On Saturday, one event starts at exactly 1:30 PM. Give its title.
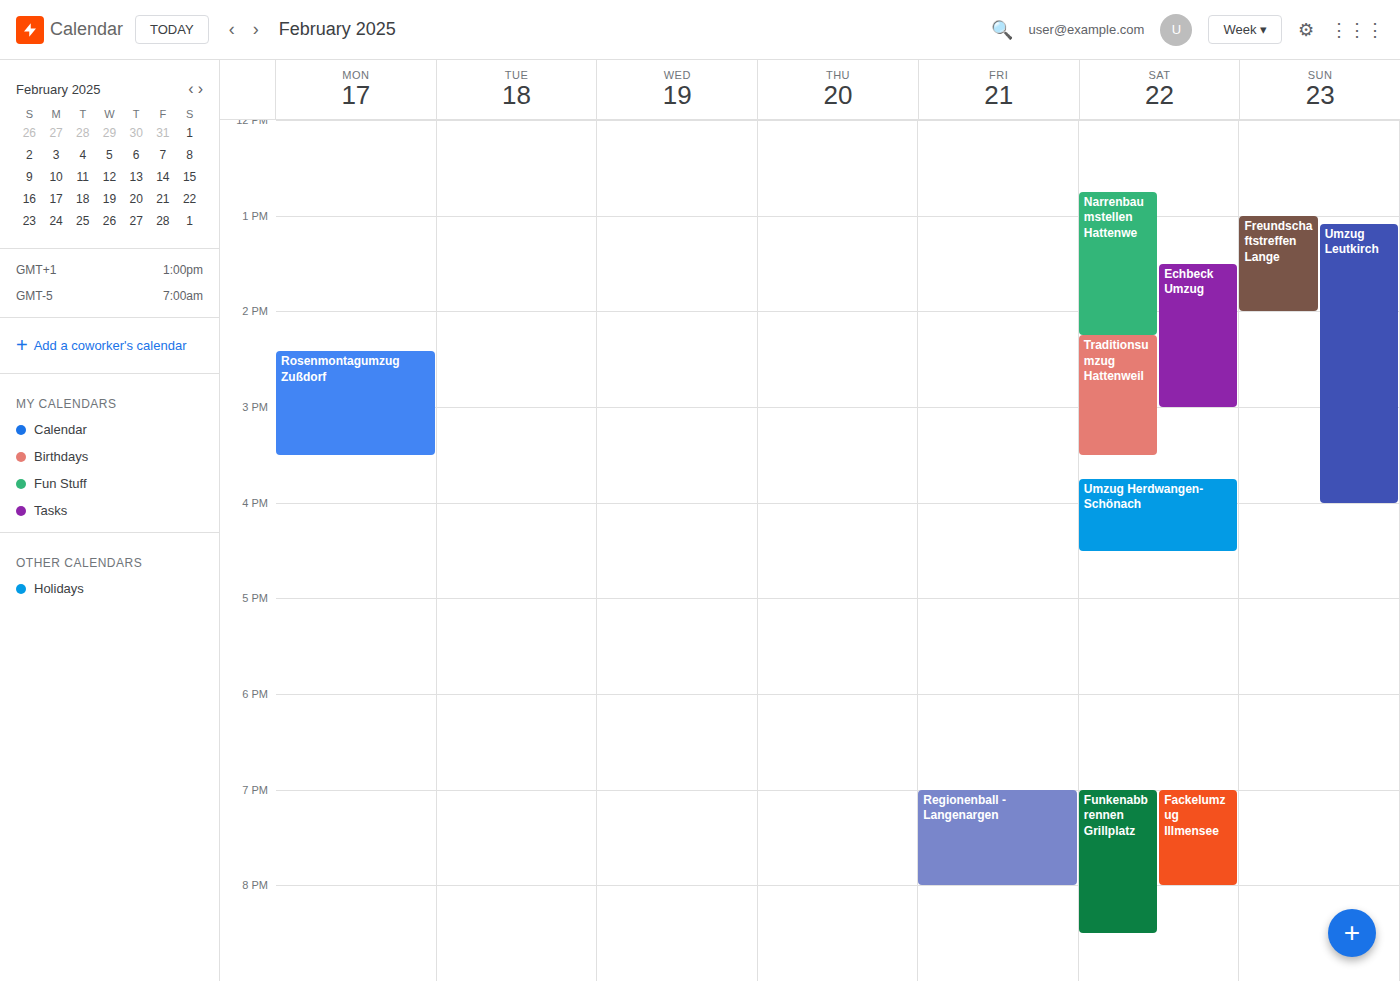
"Echbeck Umzug"